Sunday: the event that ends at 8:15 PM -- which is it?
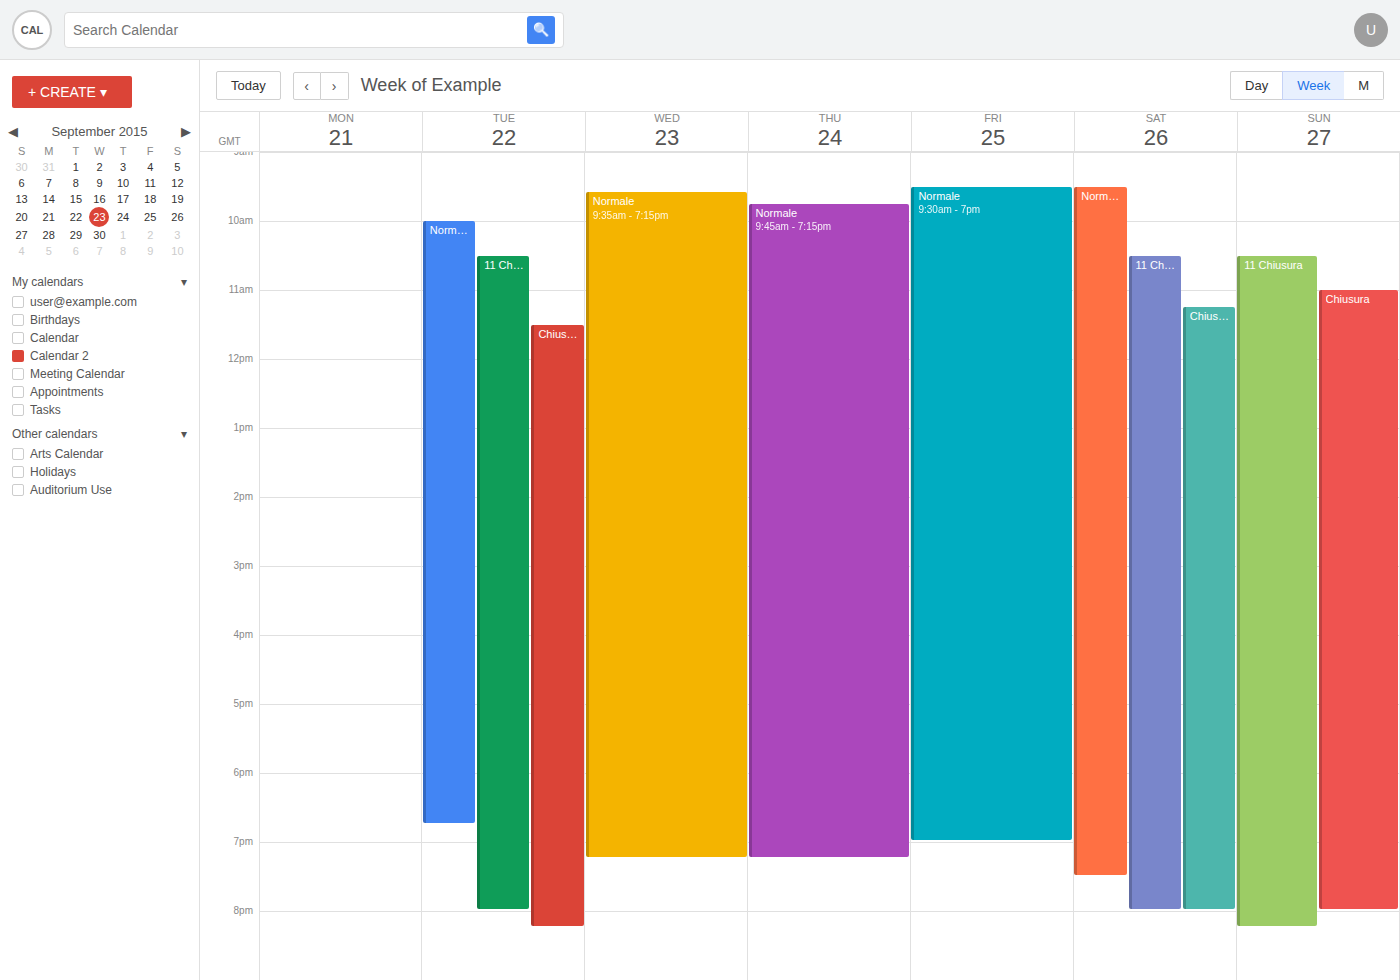
"11 Chiusura"